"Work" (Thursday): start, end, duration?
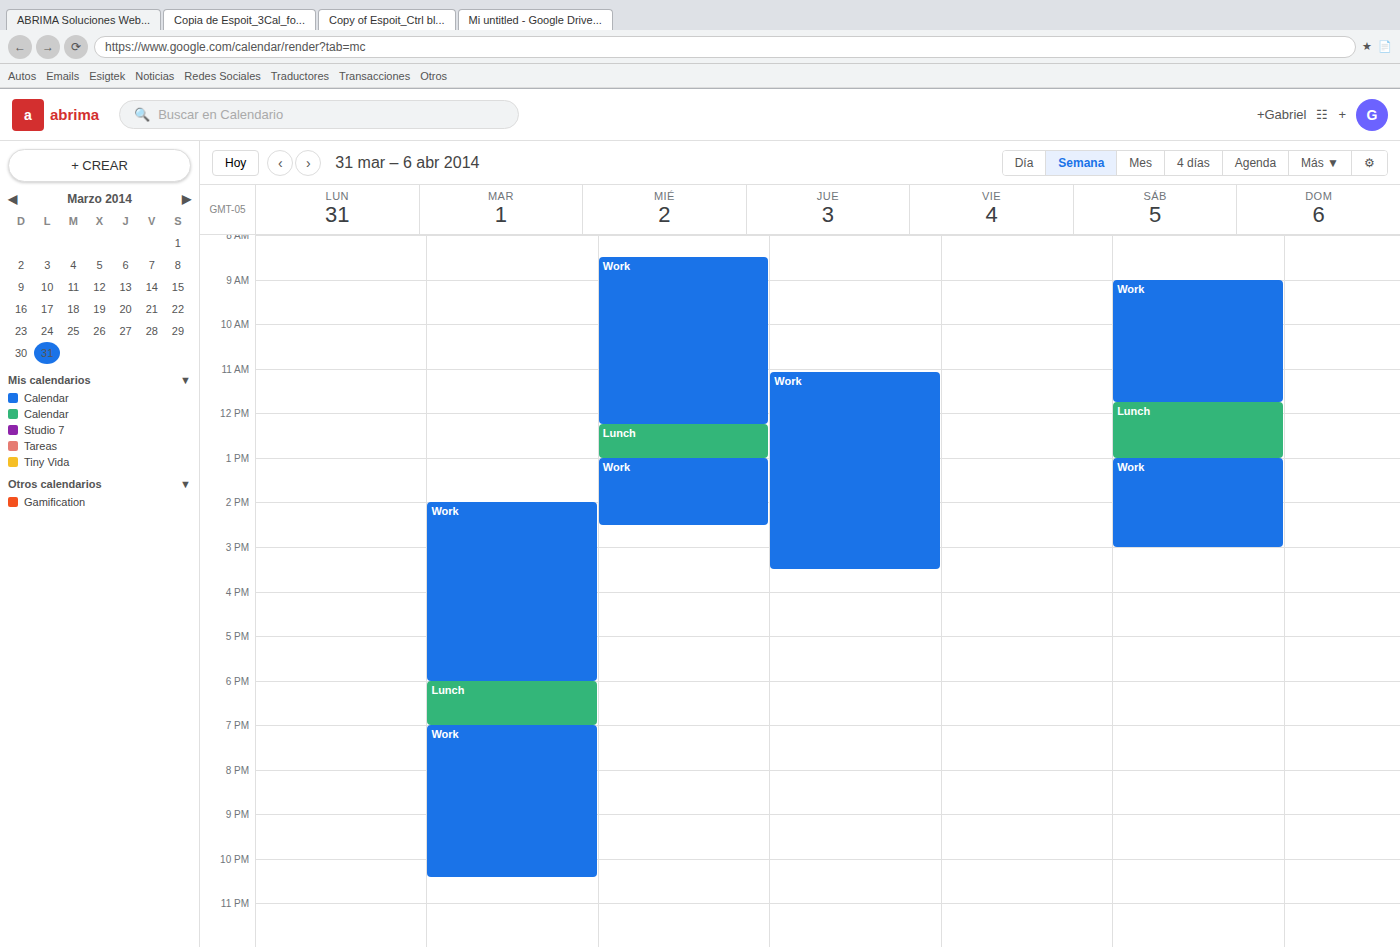
11:05 AM to 3:30 PM, 4 hours 25 minutes